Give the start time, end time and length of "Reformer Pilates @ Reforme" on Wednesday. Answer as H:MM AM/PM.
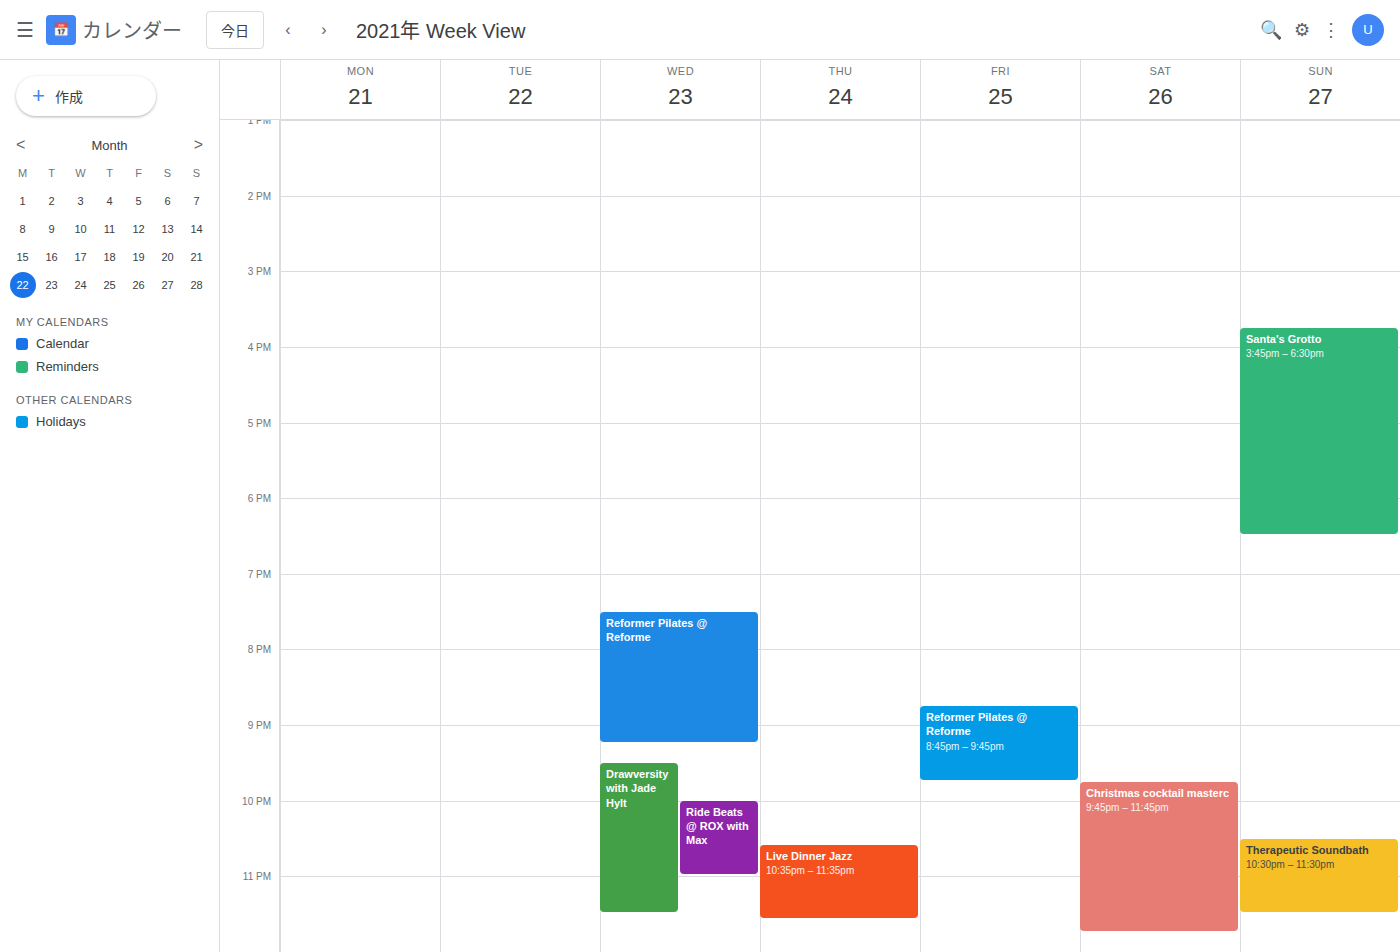
7:30 PM to 9:15 PM, 1 hour 45 minutes